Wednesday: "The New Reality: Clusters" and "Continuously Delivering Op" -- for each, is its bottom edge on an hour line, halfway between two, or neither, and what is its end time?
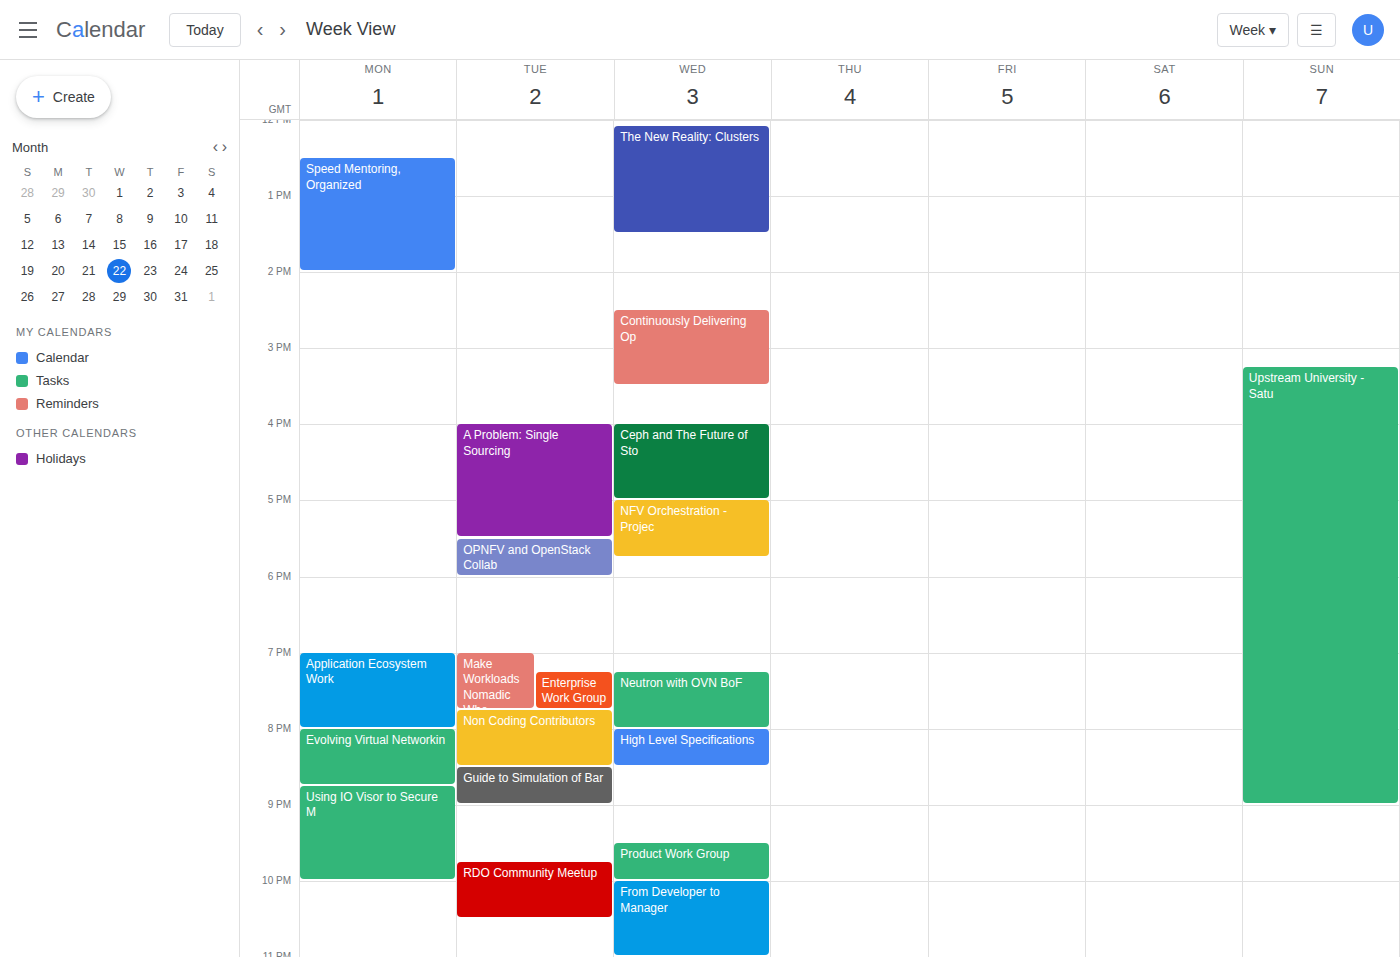
"The New Reality: Clusters": 1:30 PM, halfway between the 1 PM and 2 PM lines. "Continuously Delivering Op": 3:30 PM, halfway between the 3 PM and 4 PM lines.